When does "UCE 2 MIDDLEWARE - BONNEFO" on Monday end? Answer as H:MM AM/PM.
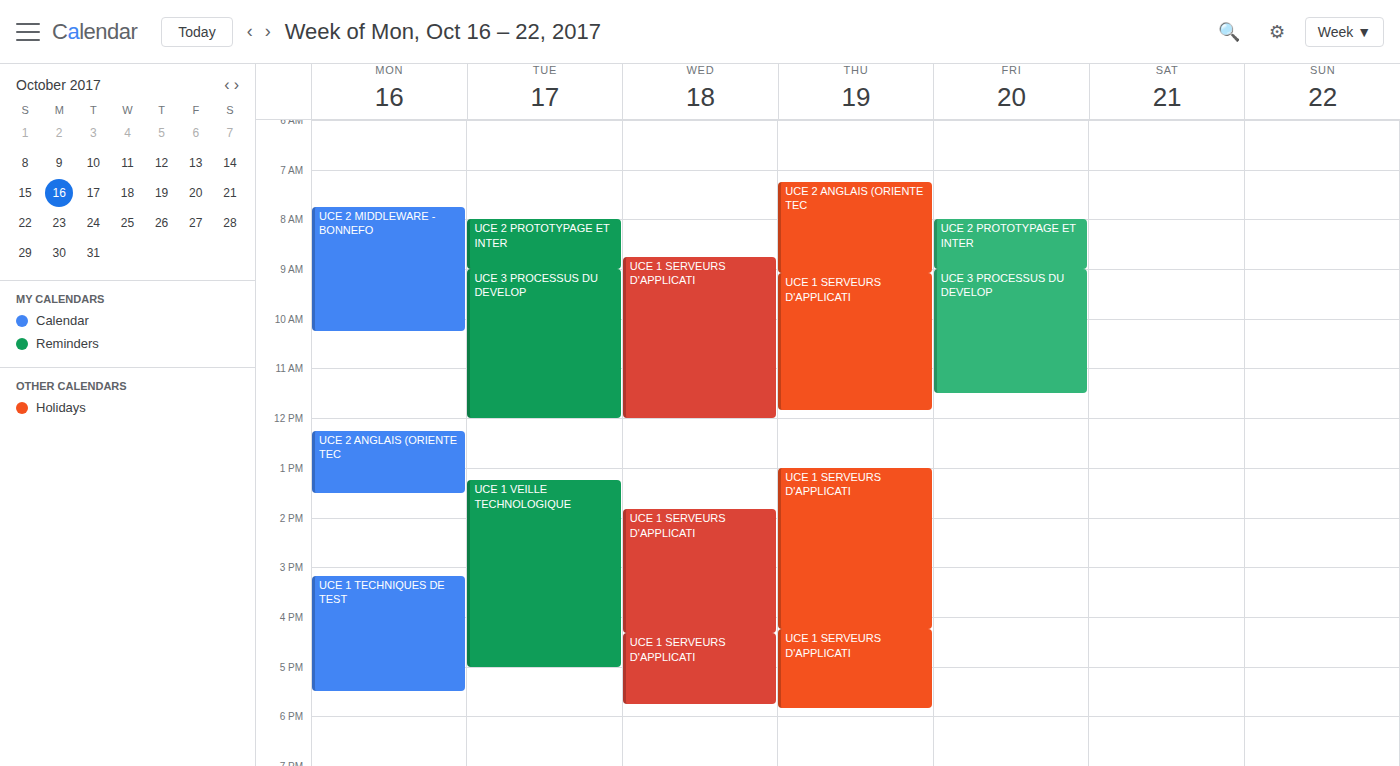
10:15 AM